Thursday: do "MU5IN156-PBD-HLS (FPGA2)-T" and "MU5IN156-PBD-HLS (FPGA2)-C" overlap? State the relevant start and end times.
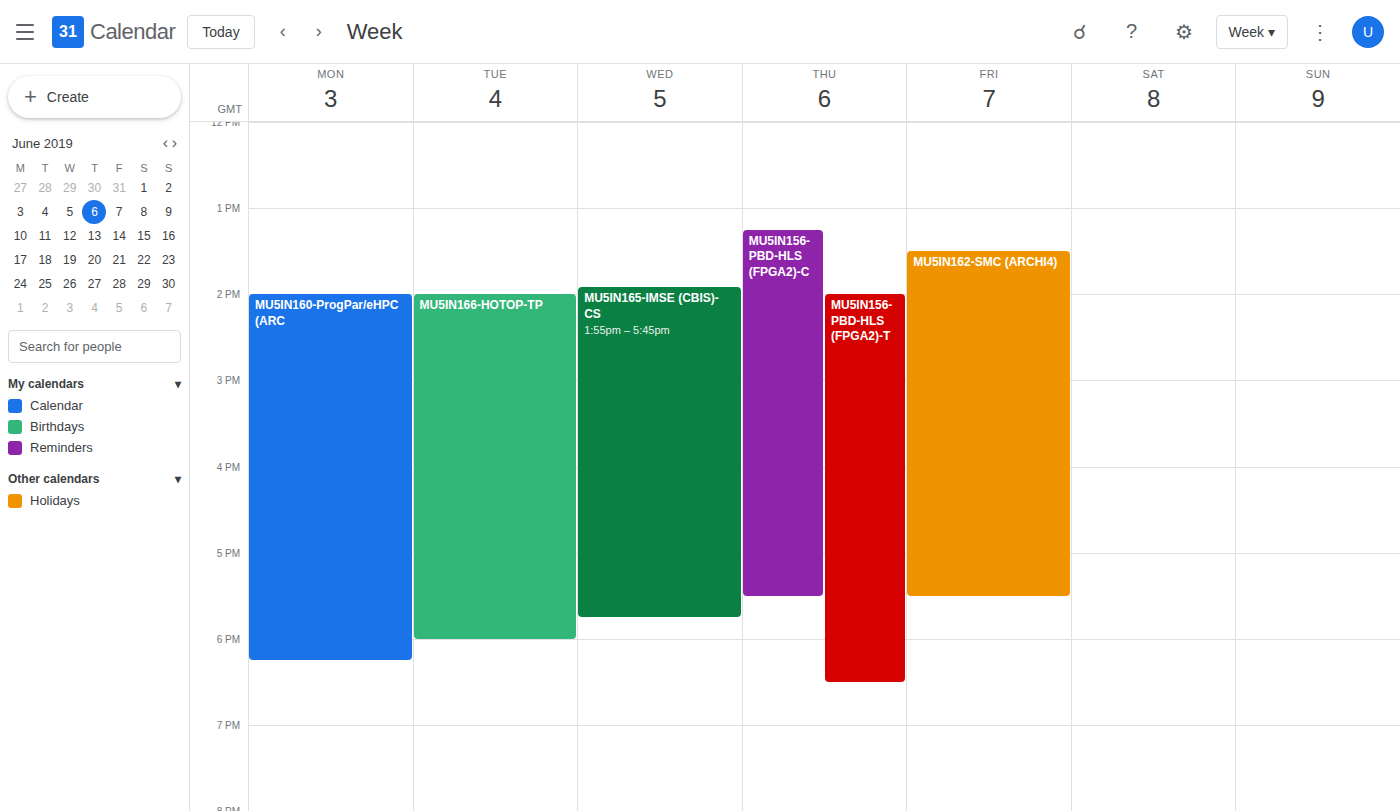
"MU5IN156-PBD-HLS (FPGA2)-T" starts at 2:00 PM, before "MU5IN156-PBD-HLS (FPGA2)-C" ends at 5:30 PM -- they overlap.